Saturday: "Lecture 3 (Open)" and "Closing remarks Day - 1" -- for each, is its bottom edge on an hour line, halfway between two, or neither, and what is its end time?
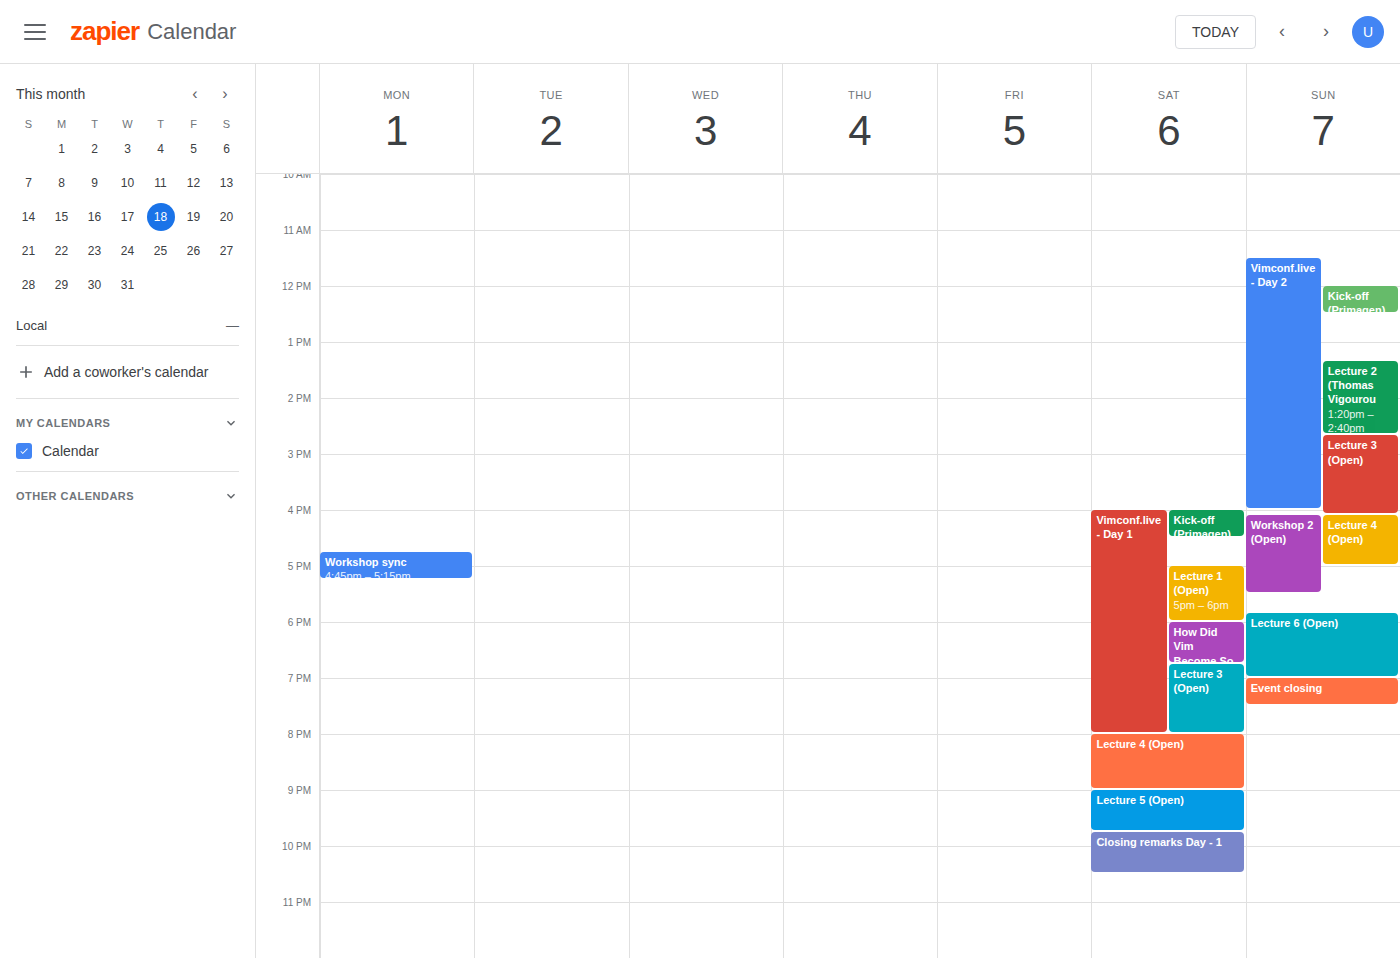
"Lecture 3 (Open)": 8:00 PM, exactly on the 8 PM line. "Closing remarks Day - 1": 10:30 PM, halfway between the 10 PM and 11 PM lines.